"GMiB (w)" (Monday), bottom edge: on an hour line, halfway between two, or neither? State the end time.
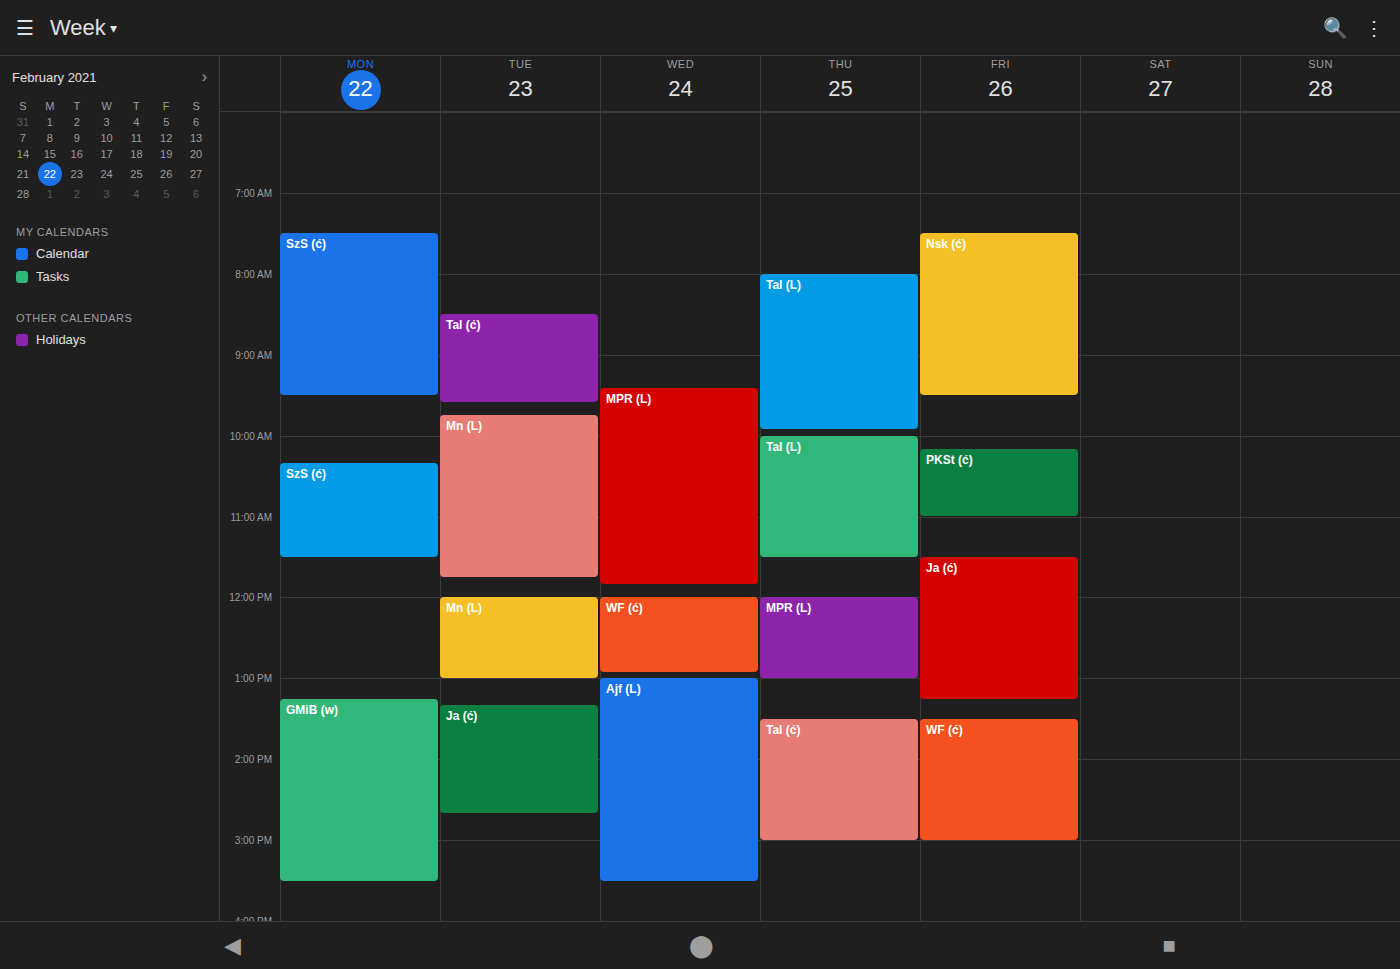
3:30 PM -- halfway between the 3 PM and 4 PM lines.